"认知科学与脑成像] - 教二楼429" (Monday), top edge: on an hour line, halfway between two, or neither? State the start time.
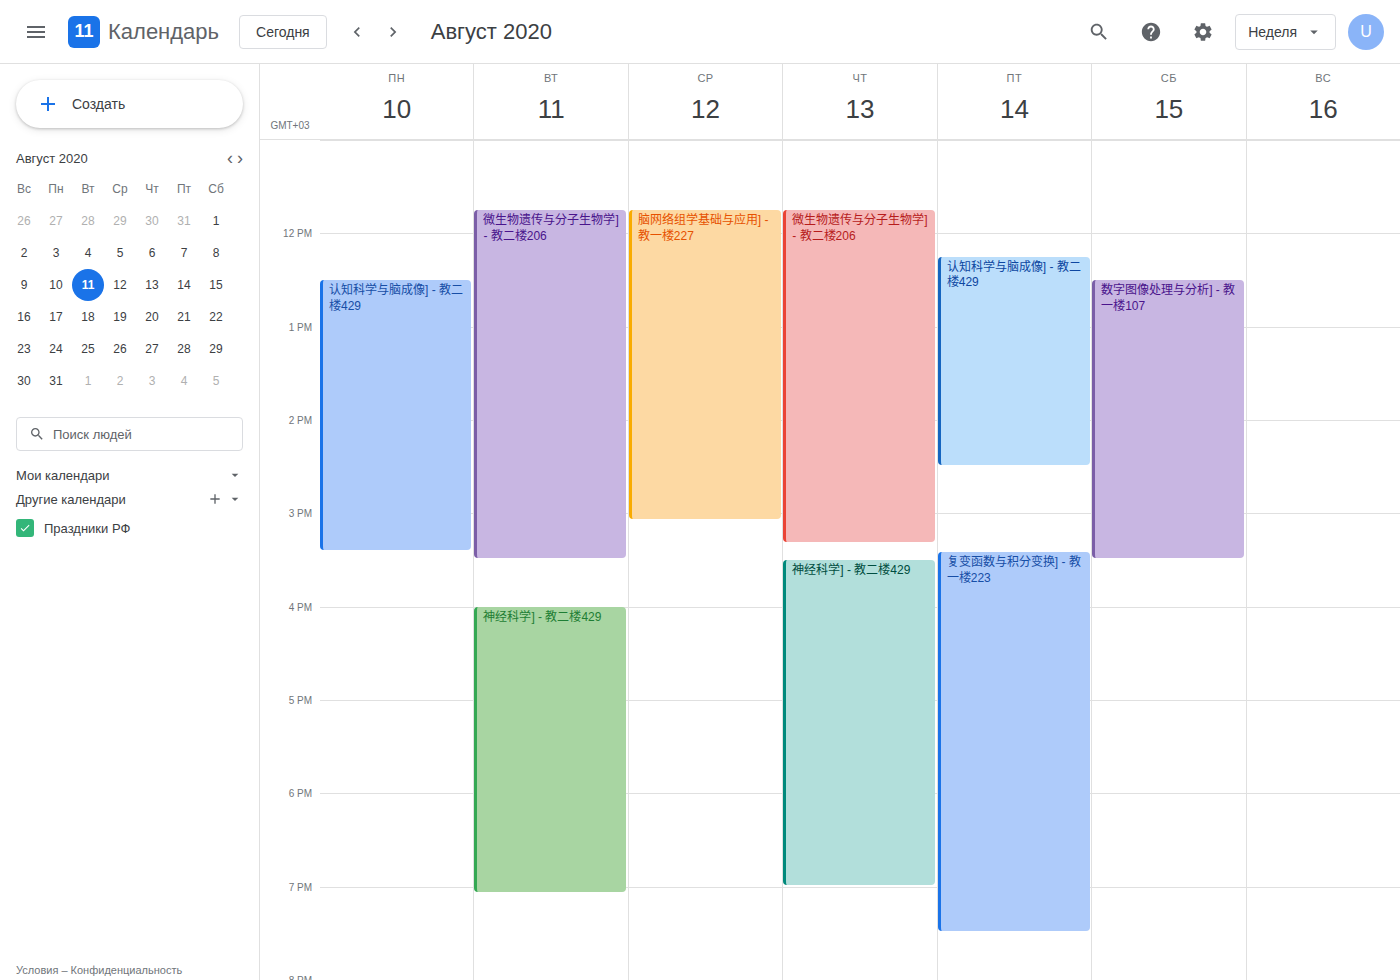
12:30 PM -- halfway between the 12 PM and 1 PM lines.